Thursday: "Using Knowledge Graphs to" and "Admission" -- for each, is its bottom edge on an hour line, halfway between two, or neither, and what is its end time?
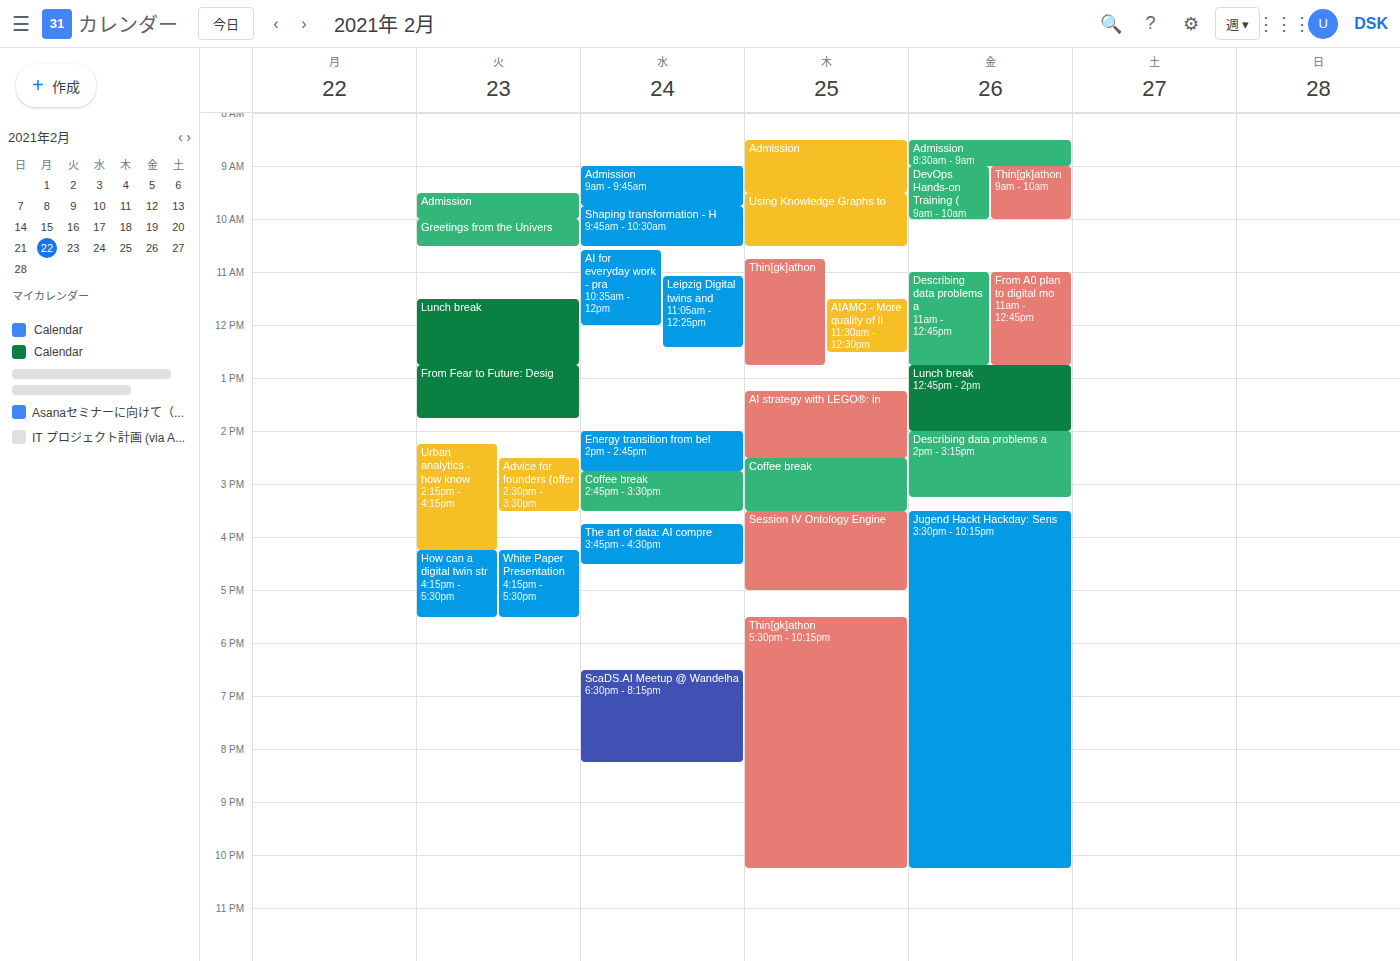
"Using Knowledge Graphs to": 10:30 AM, halfway between the 10 AM and 11 AM lines. "Admission": 9:30 AM, halfway between the 9 AM and 10 AM lines.